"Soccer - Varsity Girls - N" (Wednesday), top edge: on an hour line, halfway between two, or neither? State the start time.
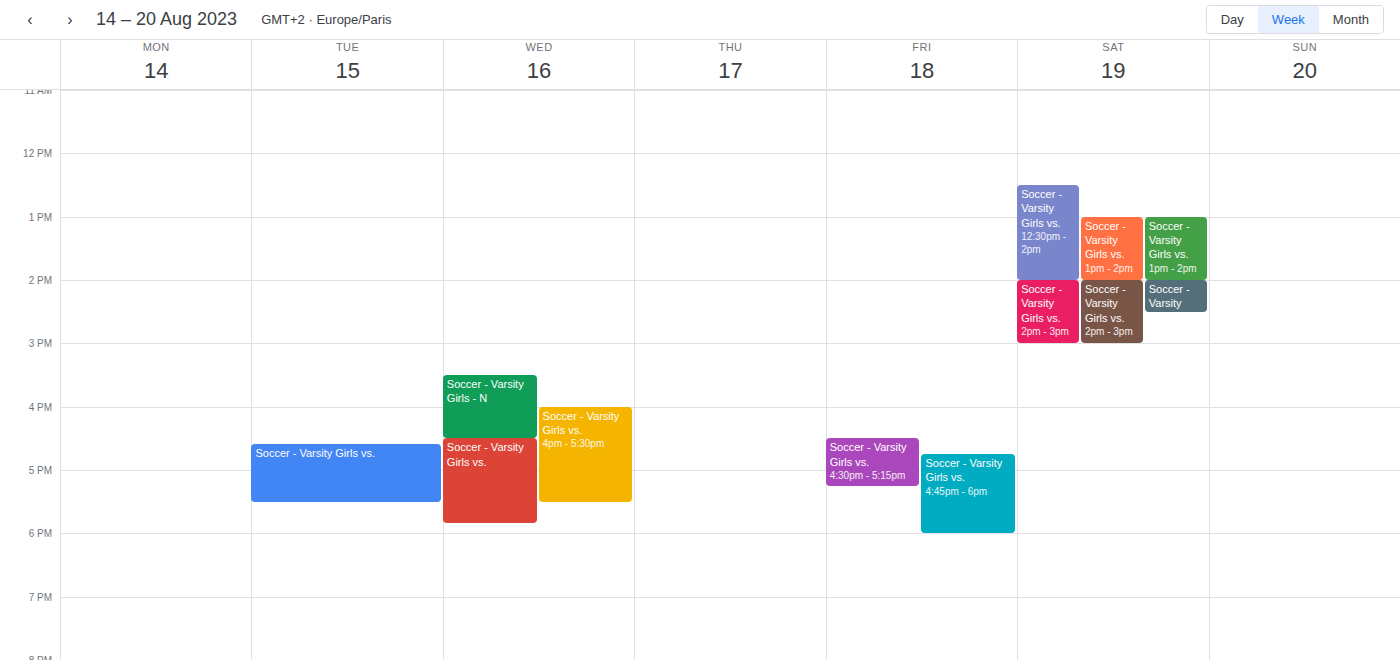
3:30 PM -- halfway between the 3 PM and 4 PM lines.